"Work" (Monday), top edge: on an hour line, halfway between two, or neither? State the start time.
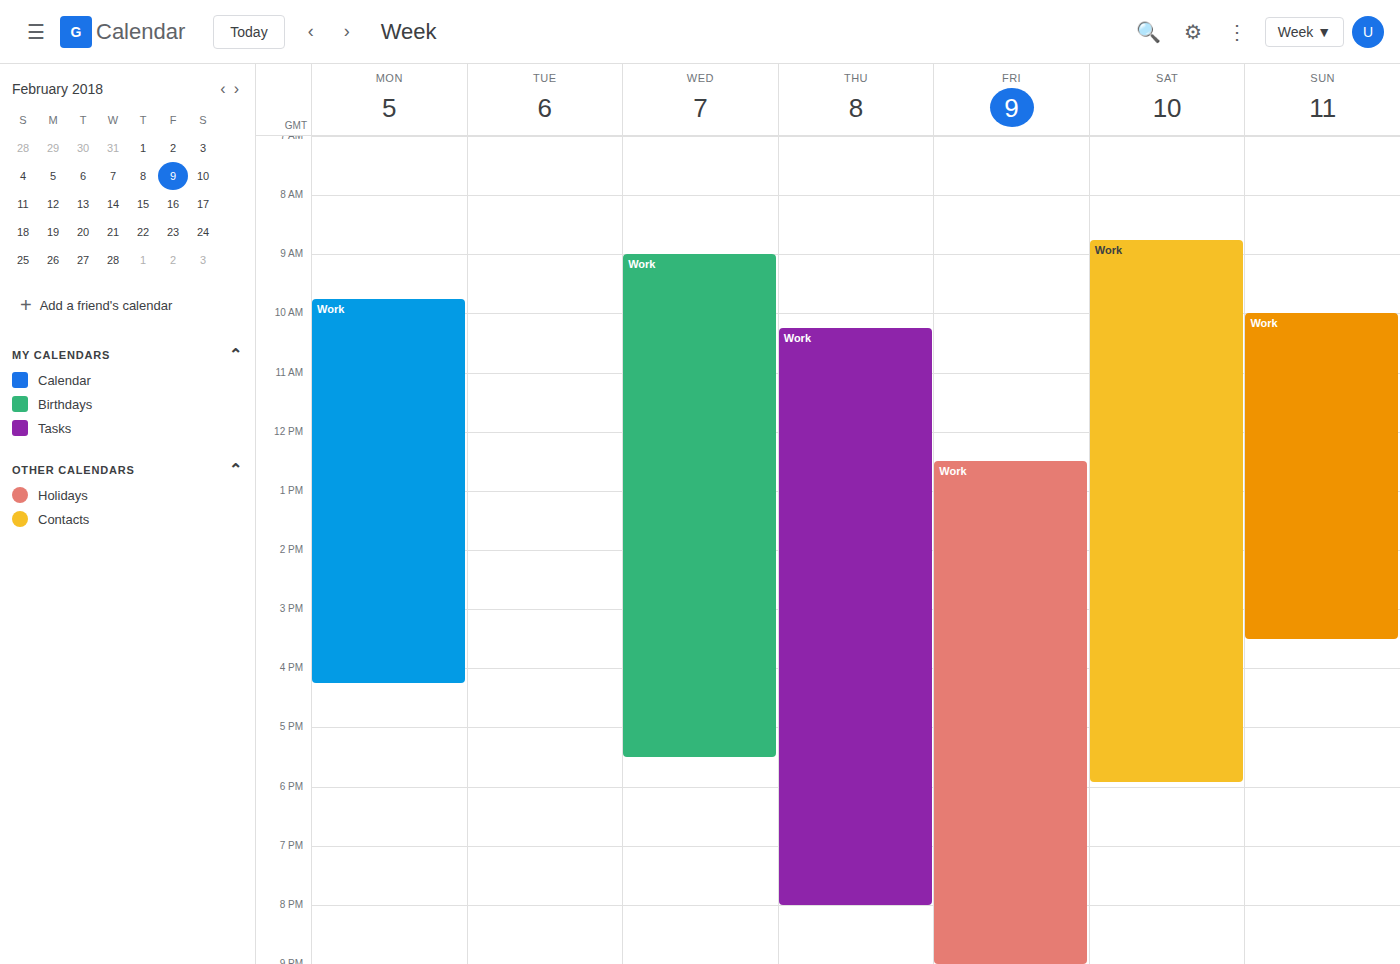
9:45 AM -- neither: three quarters of the way from the 9 AM line to the 10 AM line.